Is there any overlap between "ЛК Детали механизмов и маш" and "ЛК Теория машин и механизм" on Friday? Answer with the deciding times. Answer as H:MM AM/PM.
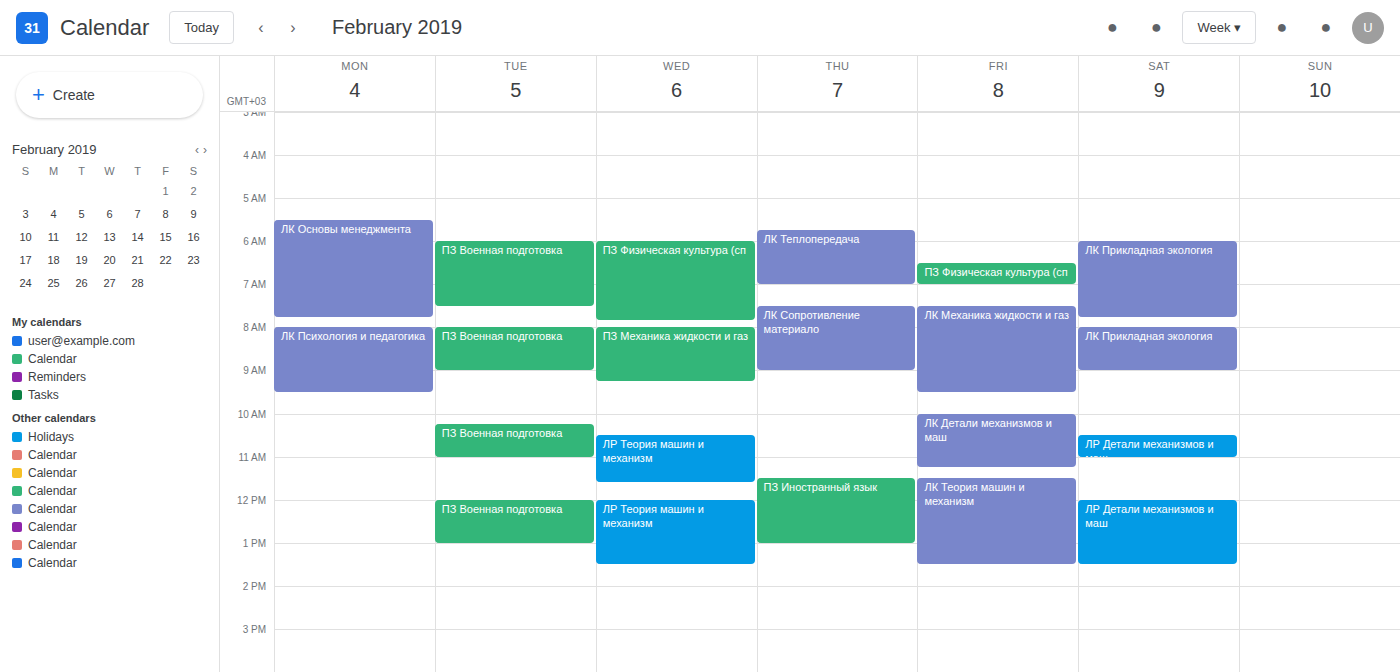
"ЛК Детали механизмов и маш" ends at 11:15 AM and "ЛК Теория машин и механизм" starts at 11:30 AM -- no overlap.